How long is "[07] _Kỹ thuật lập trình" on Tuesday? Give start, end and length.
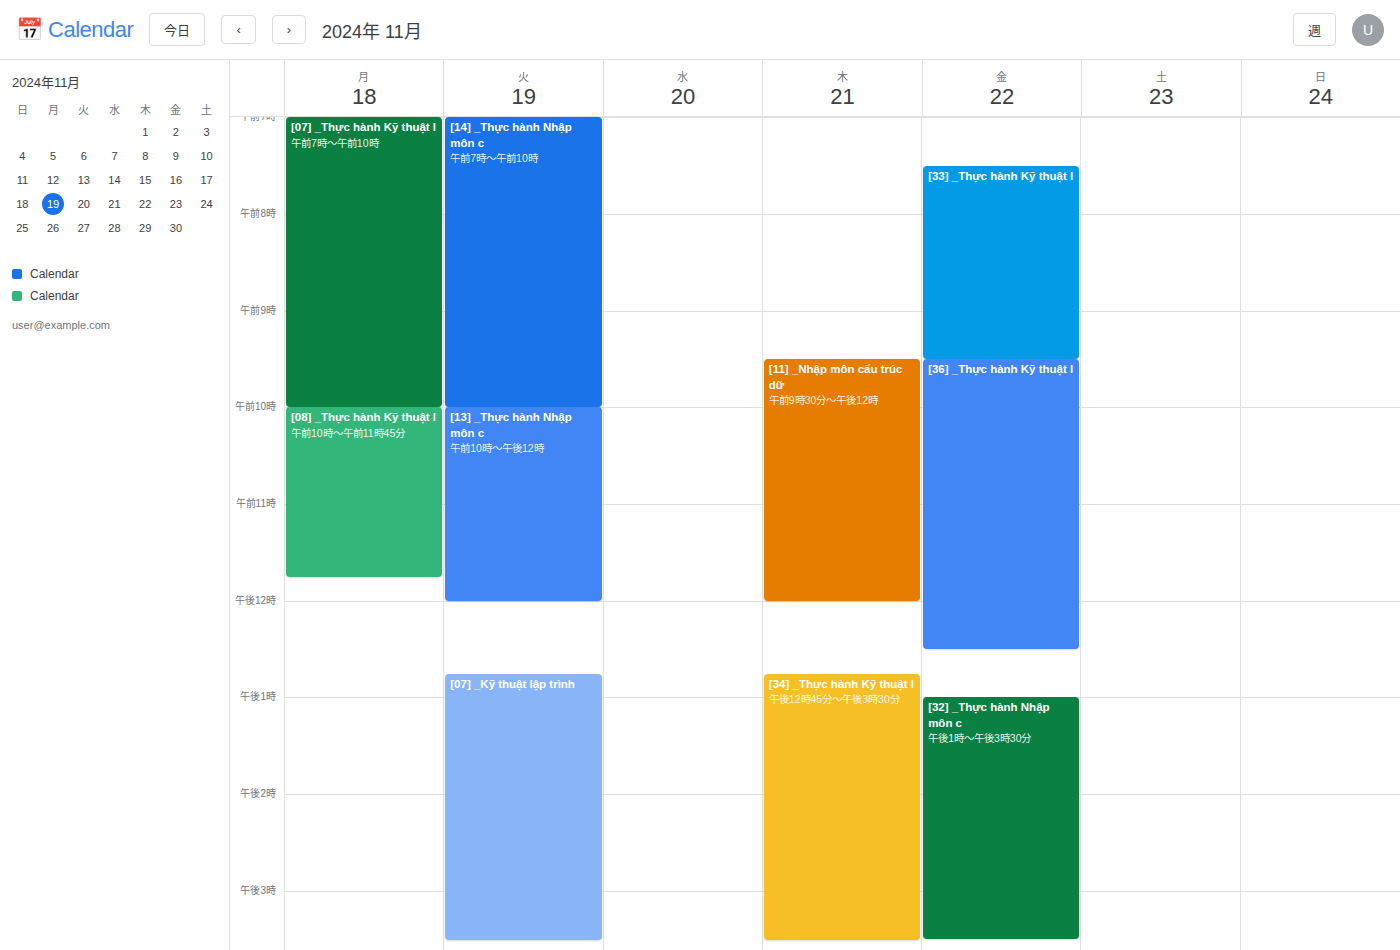
12:45 PM to 3:30 PM, 2 hours 45 minutes